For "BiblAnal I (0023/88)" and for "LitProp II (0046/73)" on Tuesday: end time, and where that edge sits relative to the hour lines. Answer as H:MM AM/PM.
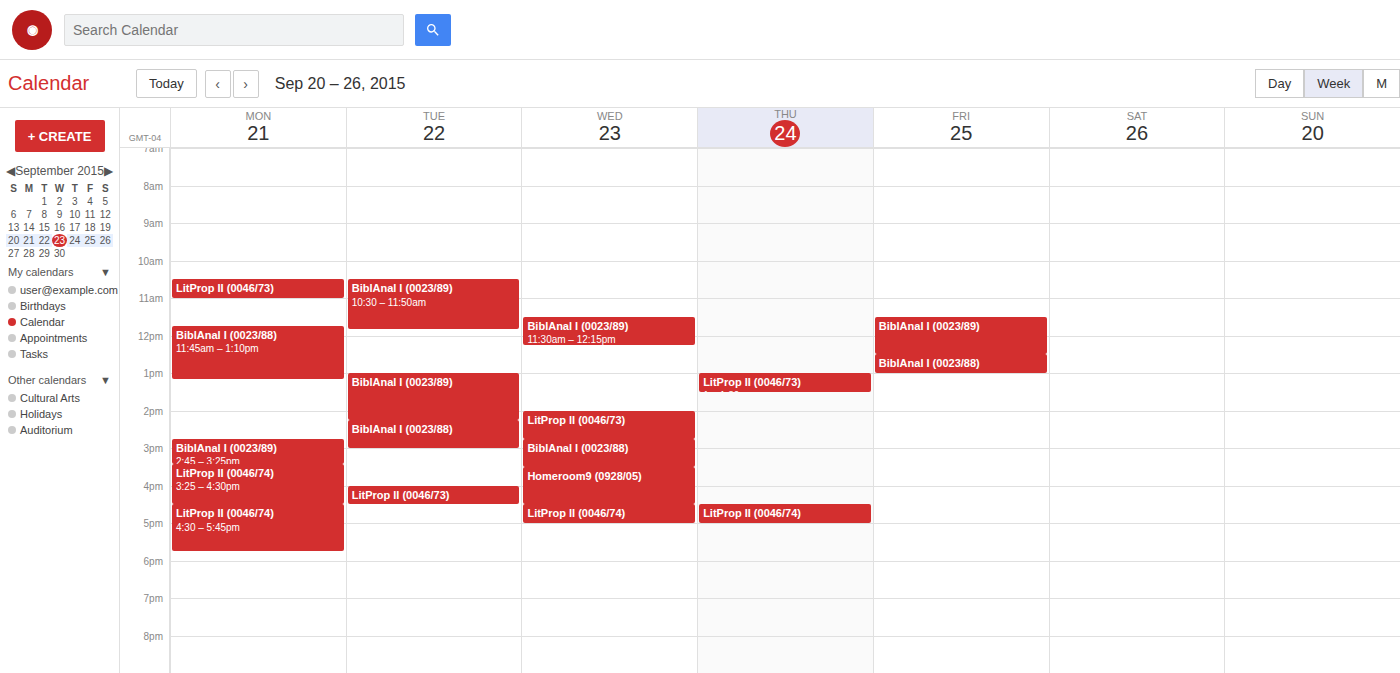
"BiblAnal I (0023/88)": 3:00 PM, exactly on the 3 PM line. "LitProp II (0046/73)": 4:30 PM, halfway between the 4 PM and 5 PM lines.